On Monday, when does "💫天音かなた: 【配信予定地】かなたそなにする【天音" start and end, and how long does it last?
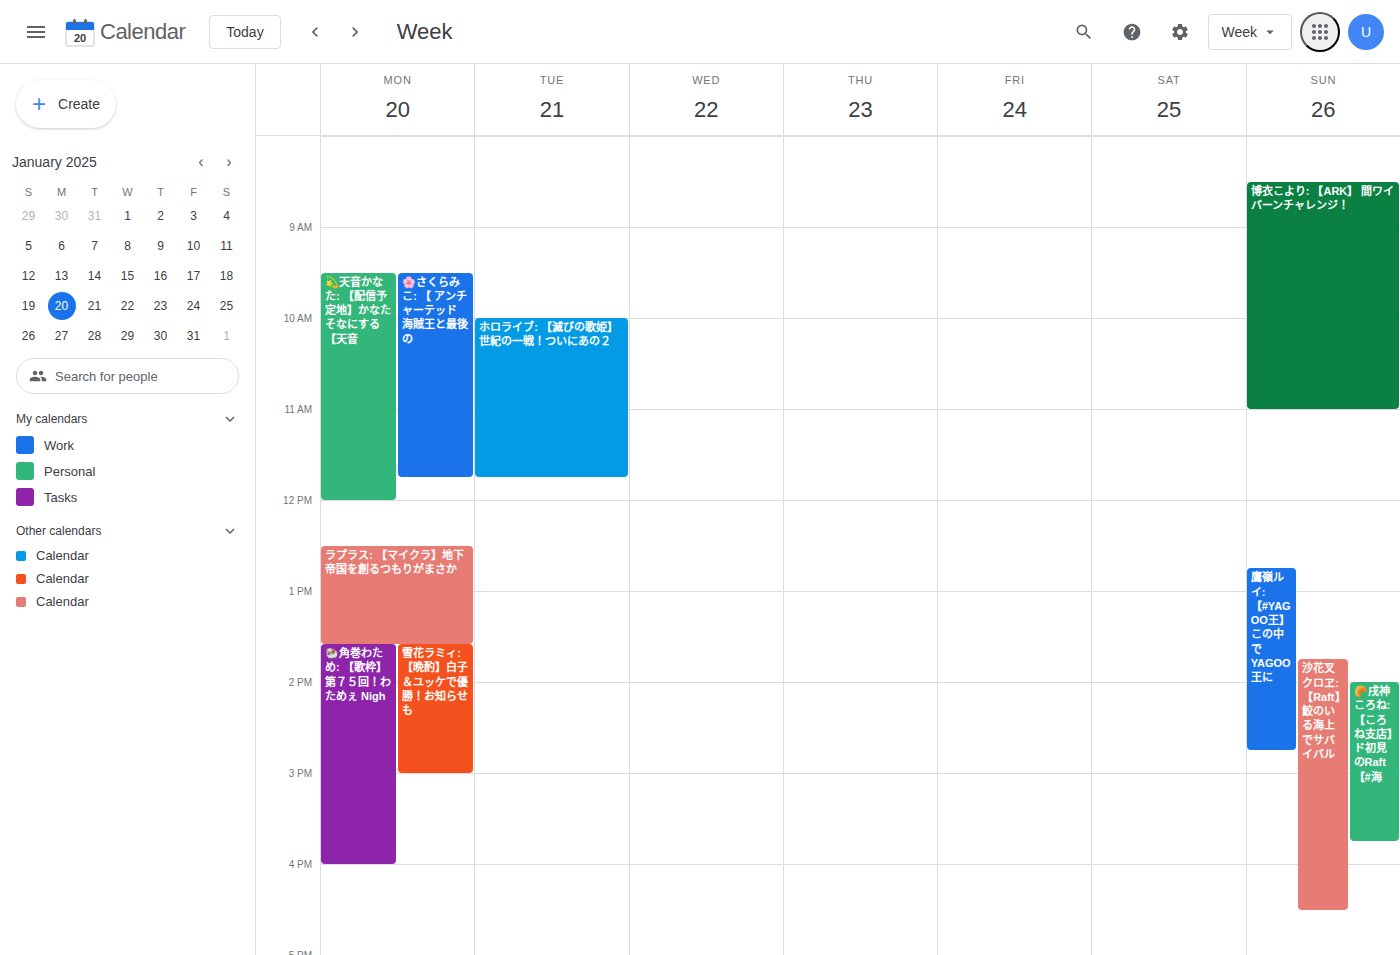
9:30 AM to 12:00 PM, 2 hours 30 minutes